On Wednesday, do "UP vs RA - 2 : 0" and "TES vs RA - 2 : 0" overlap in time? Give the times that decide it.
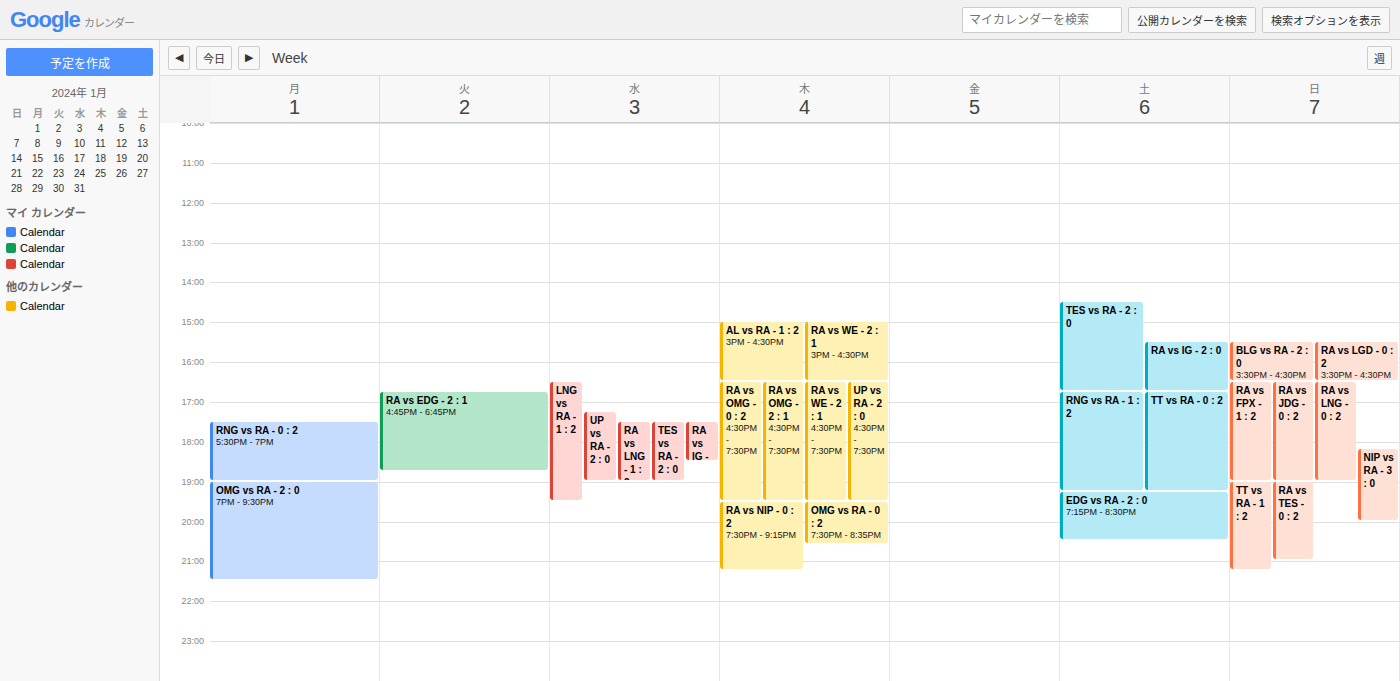
"TES vs RA - 2 : 0" runs 5:30 PM to 7:00 PM, inside "UP vs RA - 2 : 0" -- they overlap.